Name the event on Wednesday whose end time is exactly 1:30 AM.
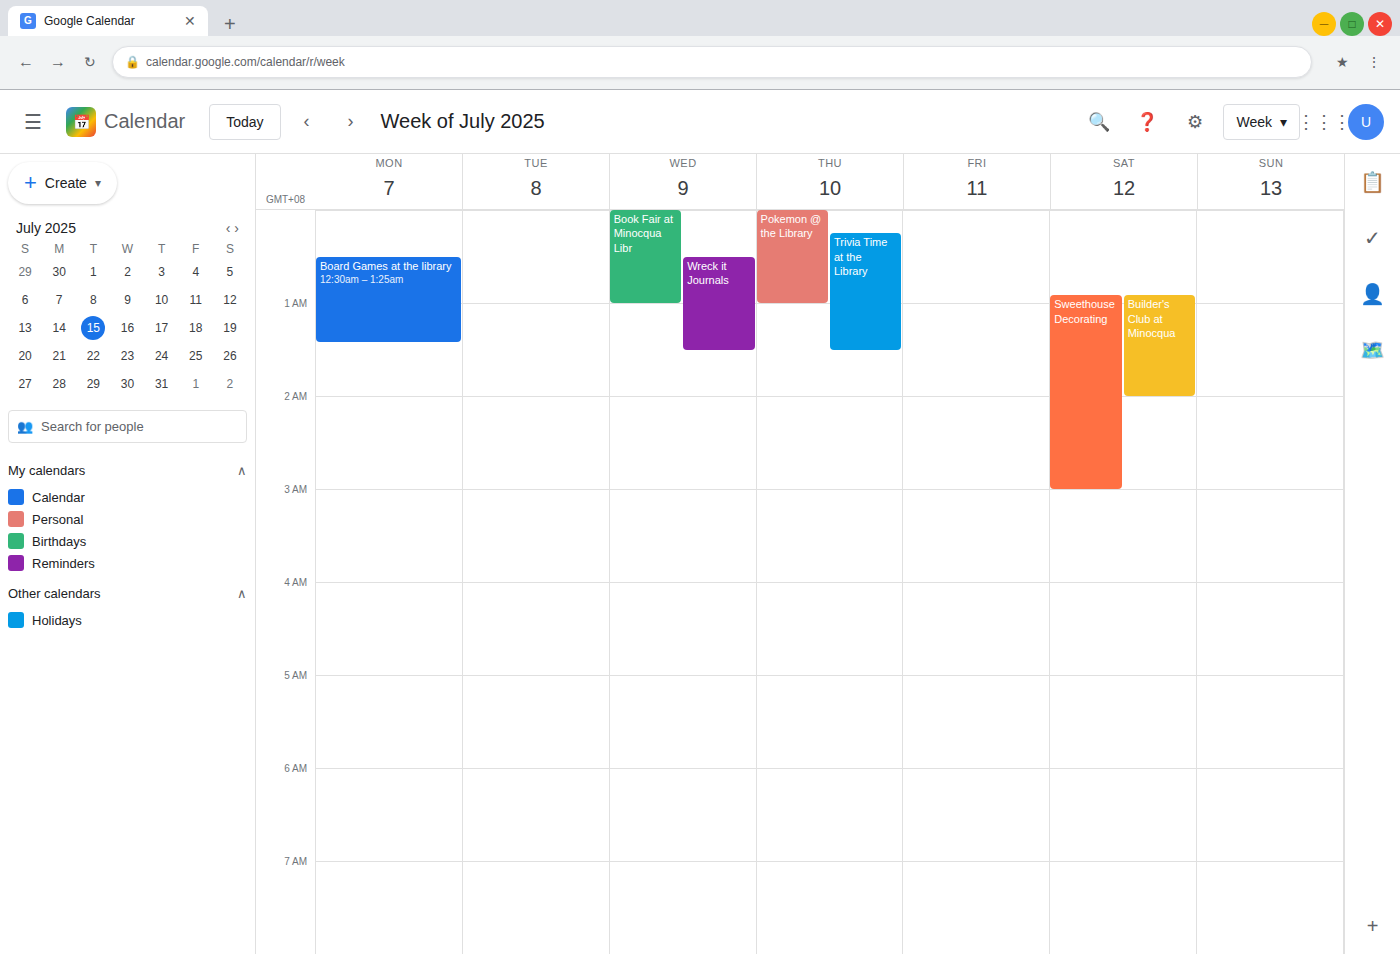
"Wreck it Journals"